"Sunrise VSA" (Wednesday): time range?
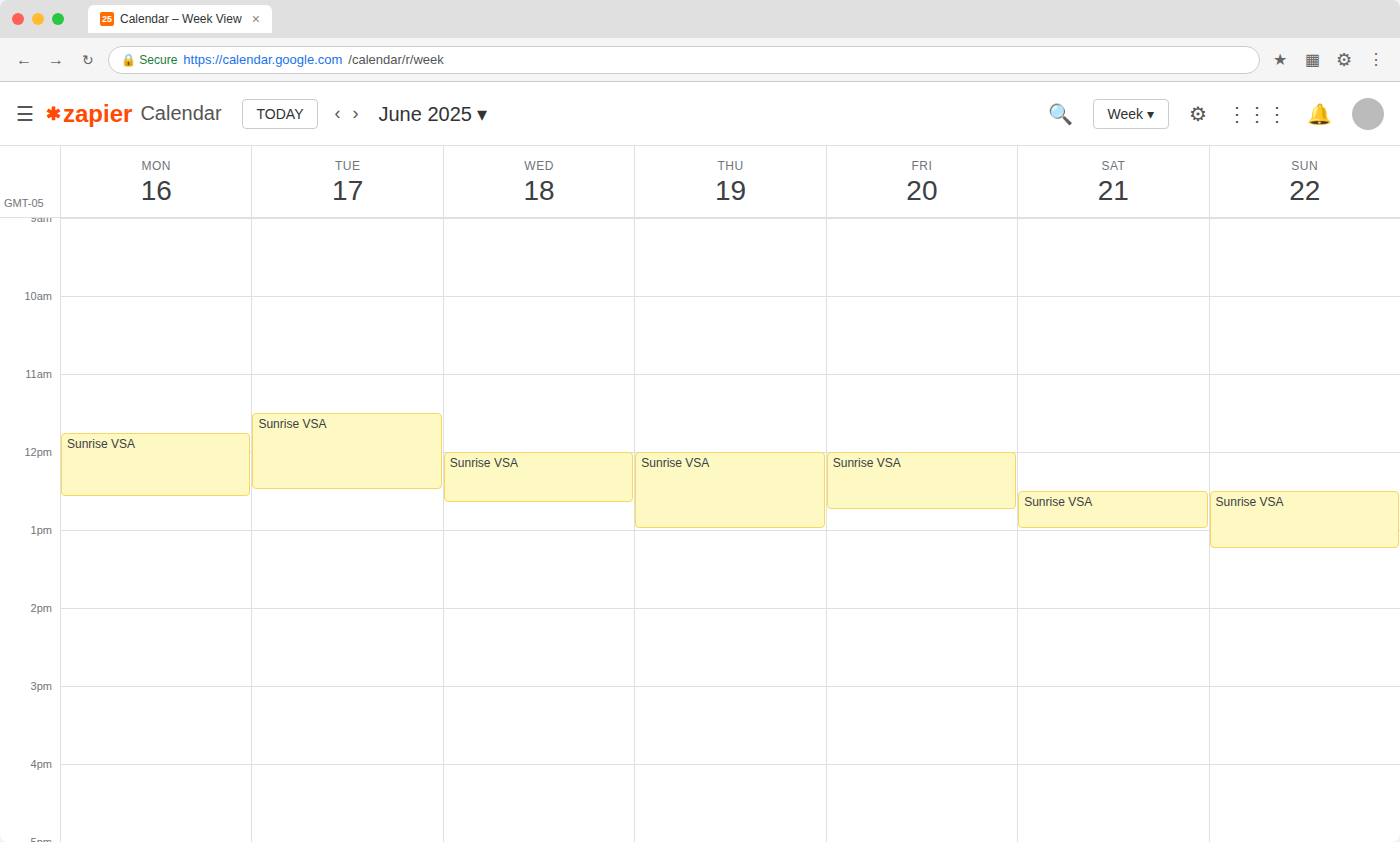
12:00 PM to 12:40 PM